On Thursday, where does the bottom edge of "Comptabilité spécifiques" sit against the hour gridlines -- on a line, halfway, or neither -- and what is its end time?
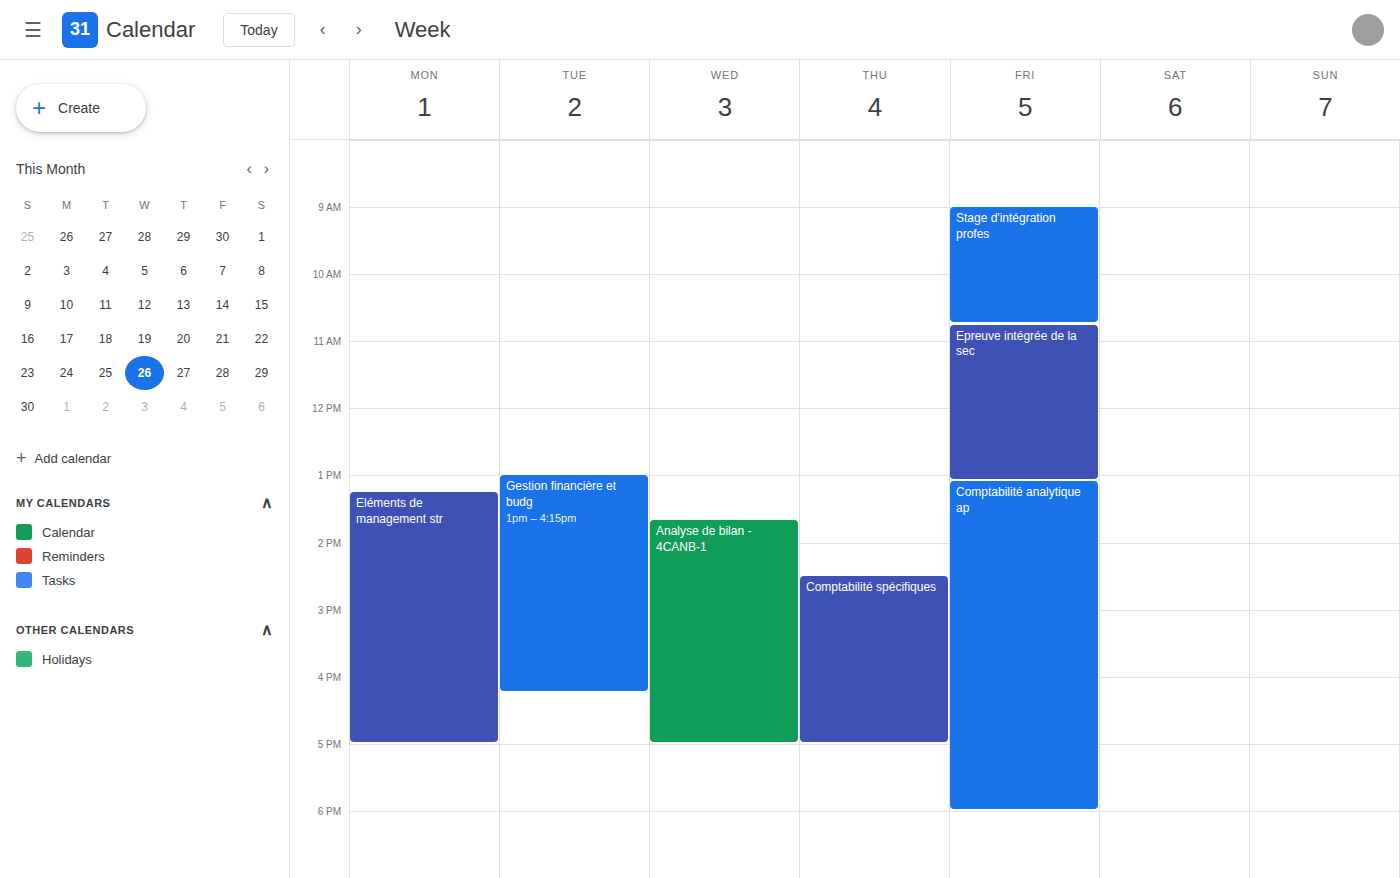
5:00 PM -- exactly on the 5 PM line.